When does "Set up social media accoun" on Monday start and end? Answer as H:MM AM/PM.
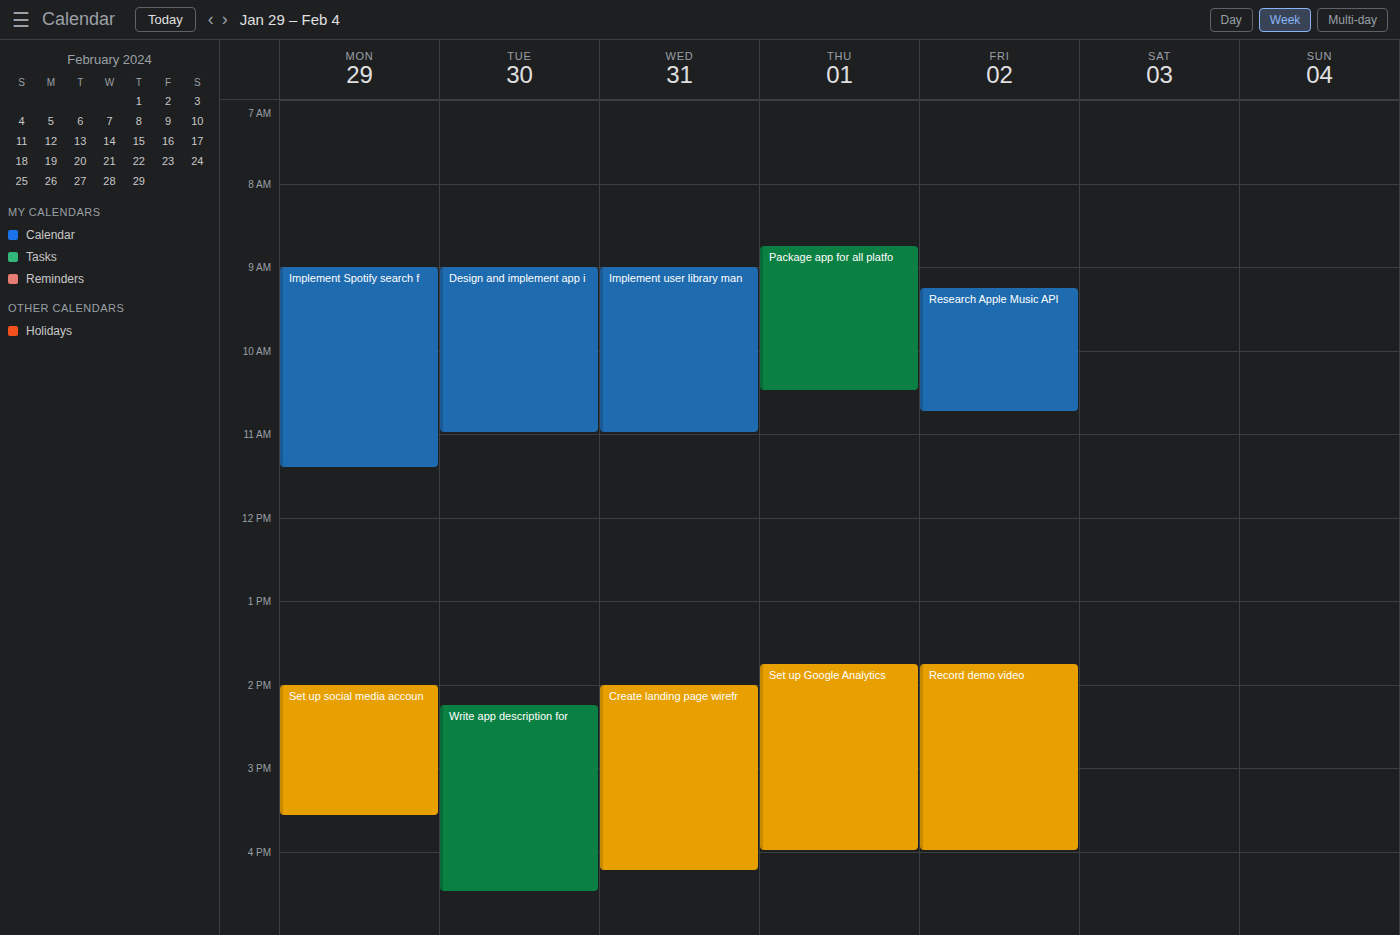
2:00 PM to 3:35 PM